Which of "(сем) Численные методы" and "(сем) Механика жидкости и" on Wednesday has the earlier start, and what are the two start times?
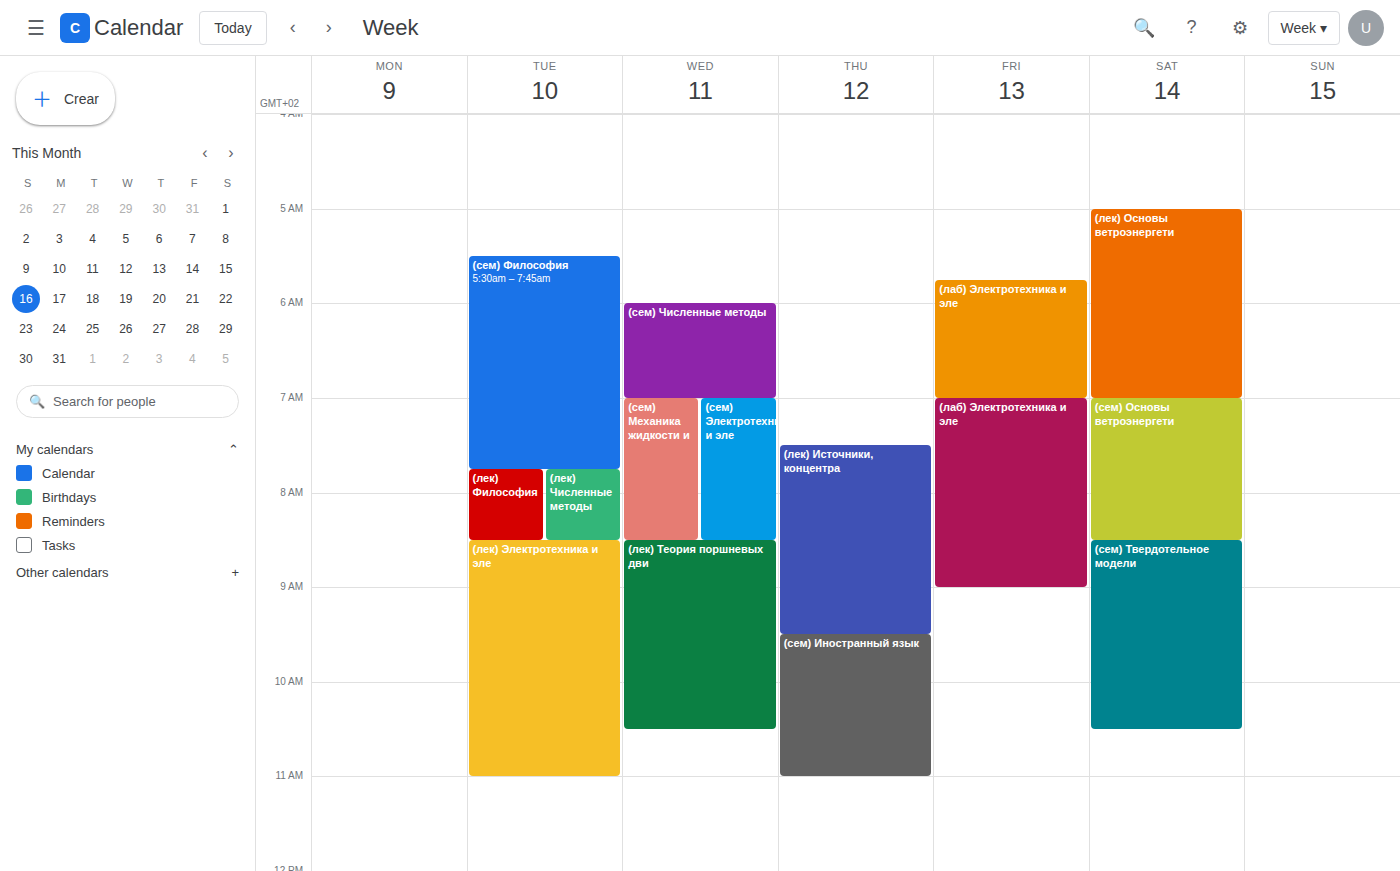
"(сем) Численные методы" 06:00; "(сем) Механика жидкости и" 07:00.